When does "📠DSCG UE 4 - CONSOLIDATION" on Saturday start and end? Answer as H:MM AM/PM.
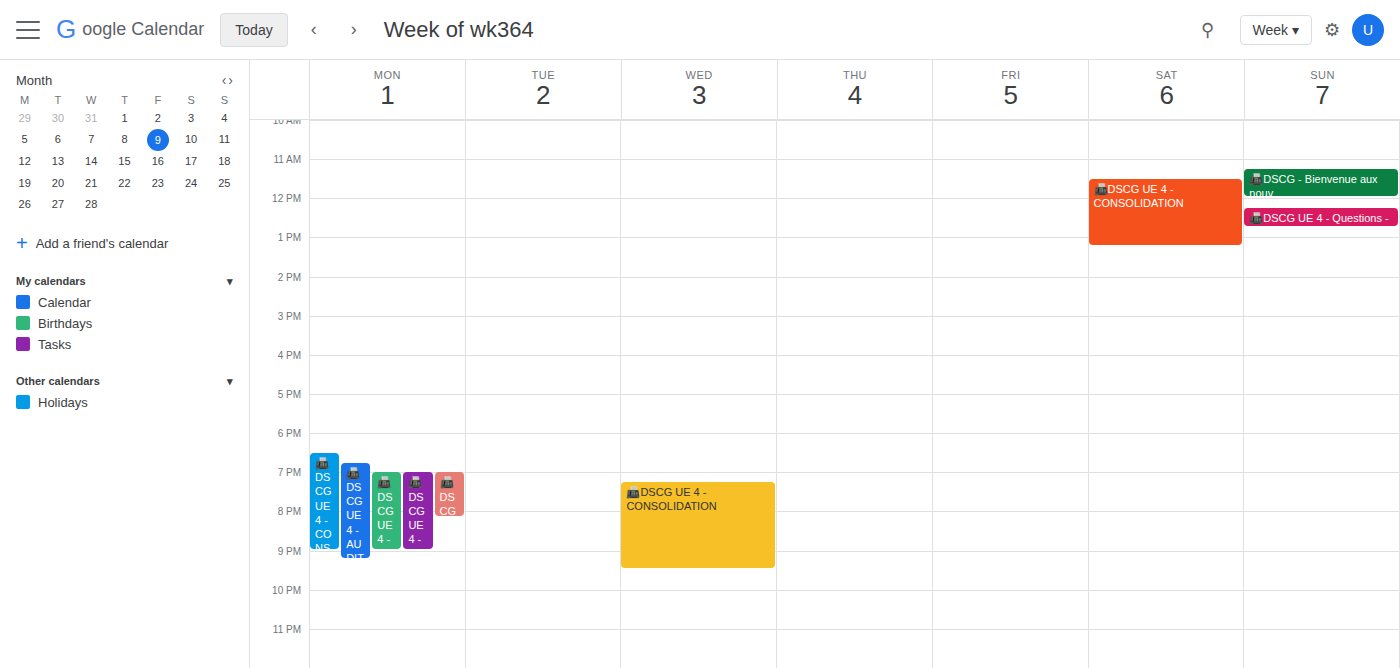
11:30 AM to 1:15 PM